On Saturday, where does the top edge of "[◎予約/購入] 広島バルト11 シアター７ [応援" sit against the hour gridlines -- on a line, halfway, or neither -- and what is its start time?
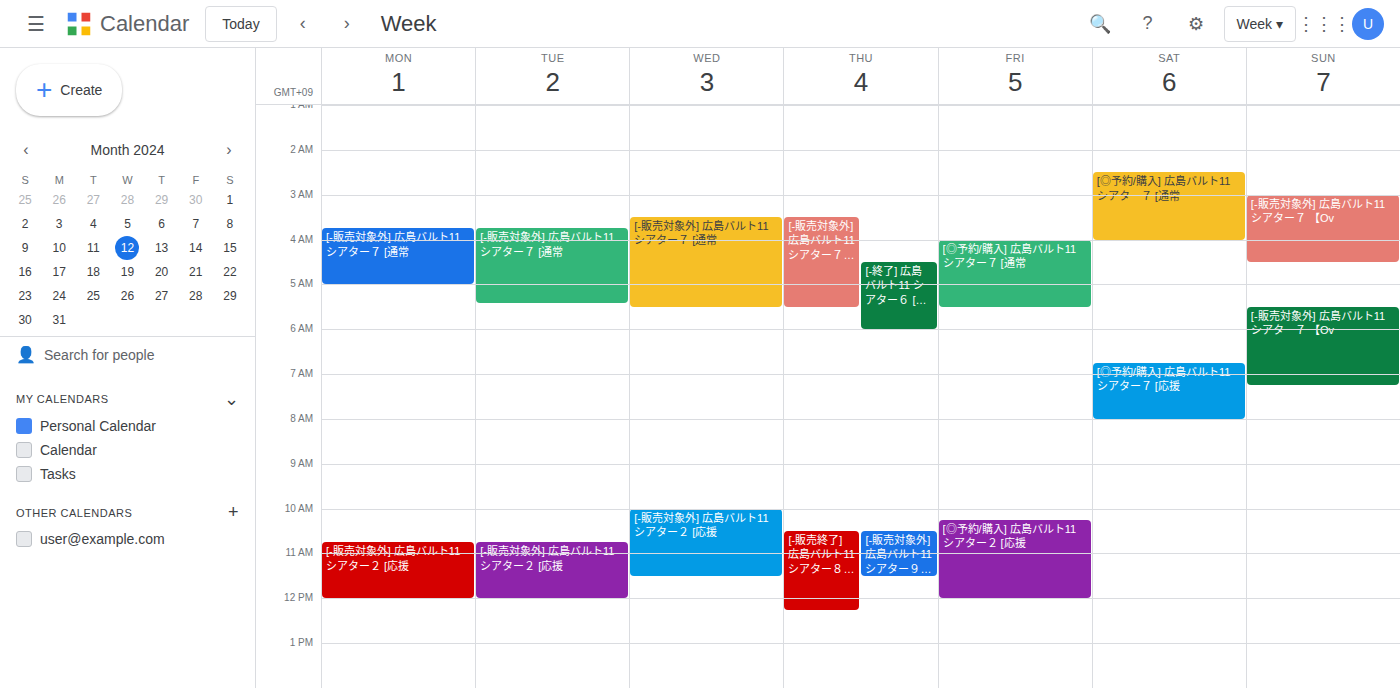
6:45 AM -- neither: three quarters of the way from the 6 AM line to the 7 AM line.